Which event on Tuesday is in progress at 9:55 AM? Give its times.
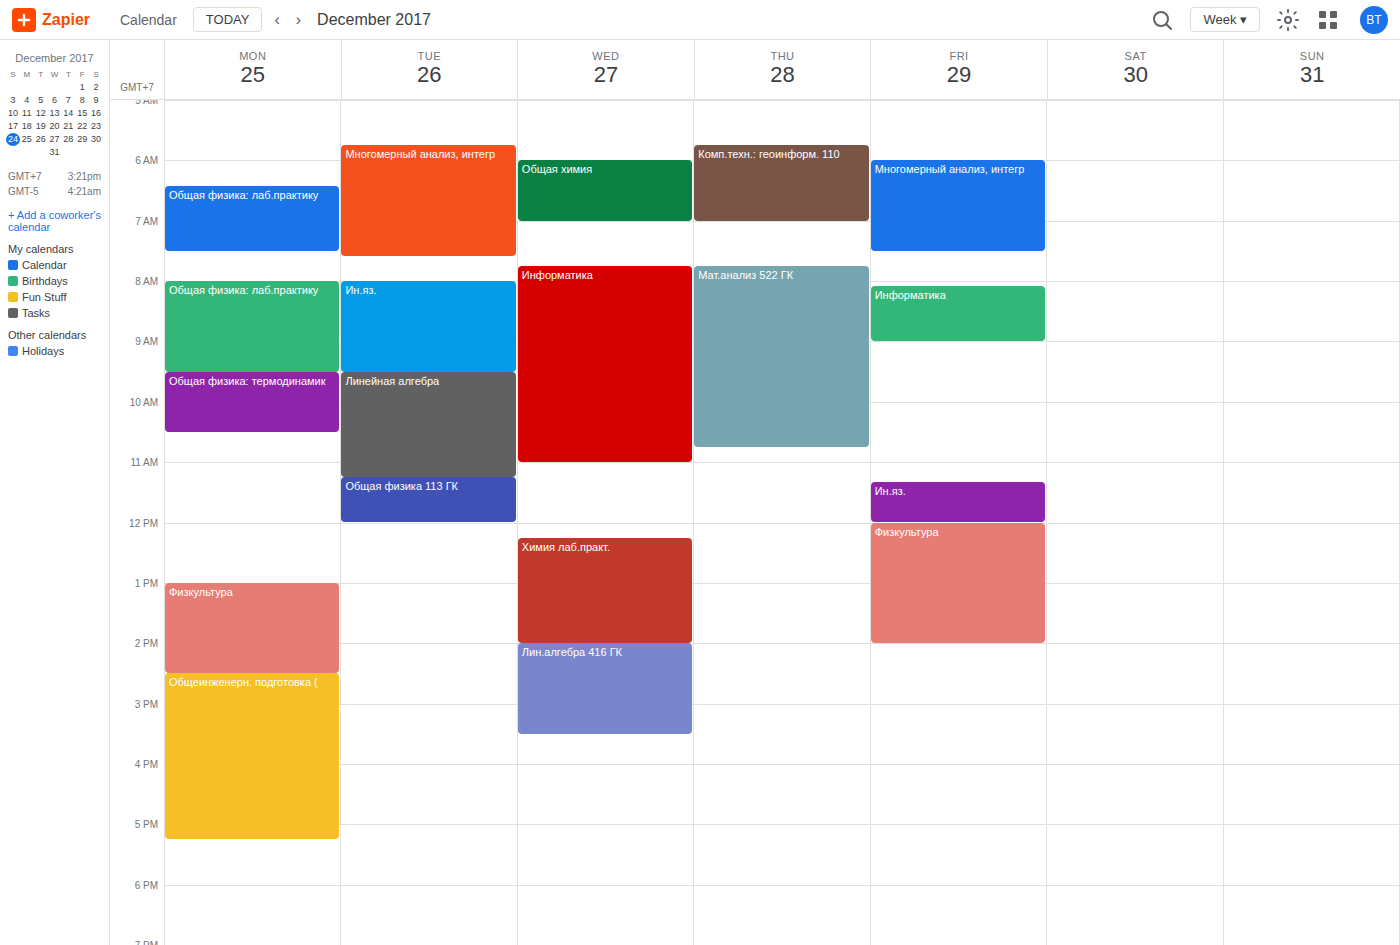
"Линейная алгебра", 9:30 AM to 11:15 AM